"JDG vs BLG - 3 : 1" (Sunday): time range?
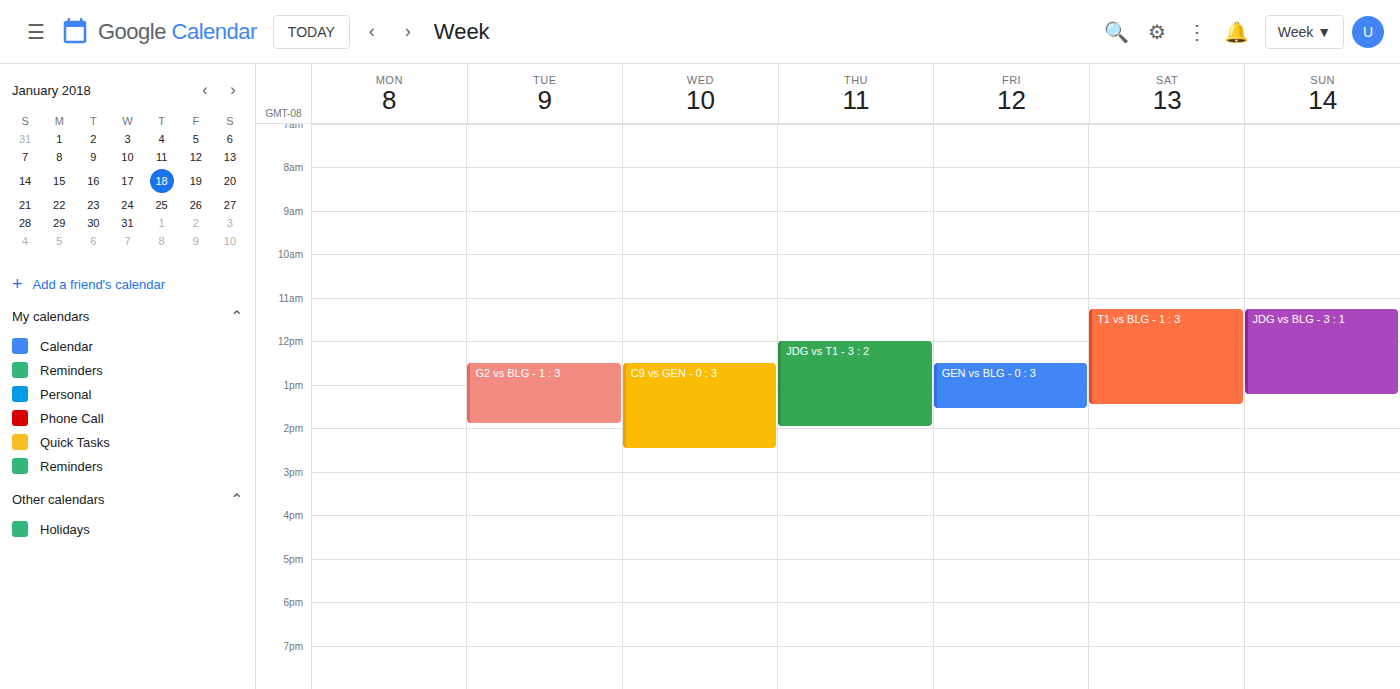
11:15 AM to 1:15 PM